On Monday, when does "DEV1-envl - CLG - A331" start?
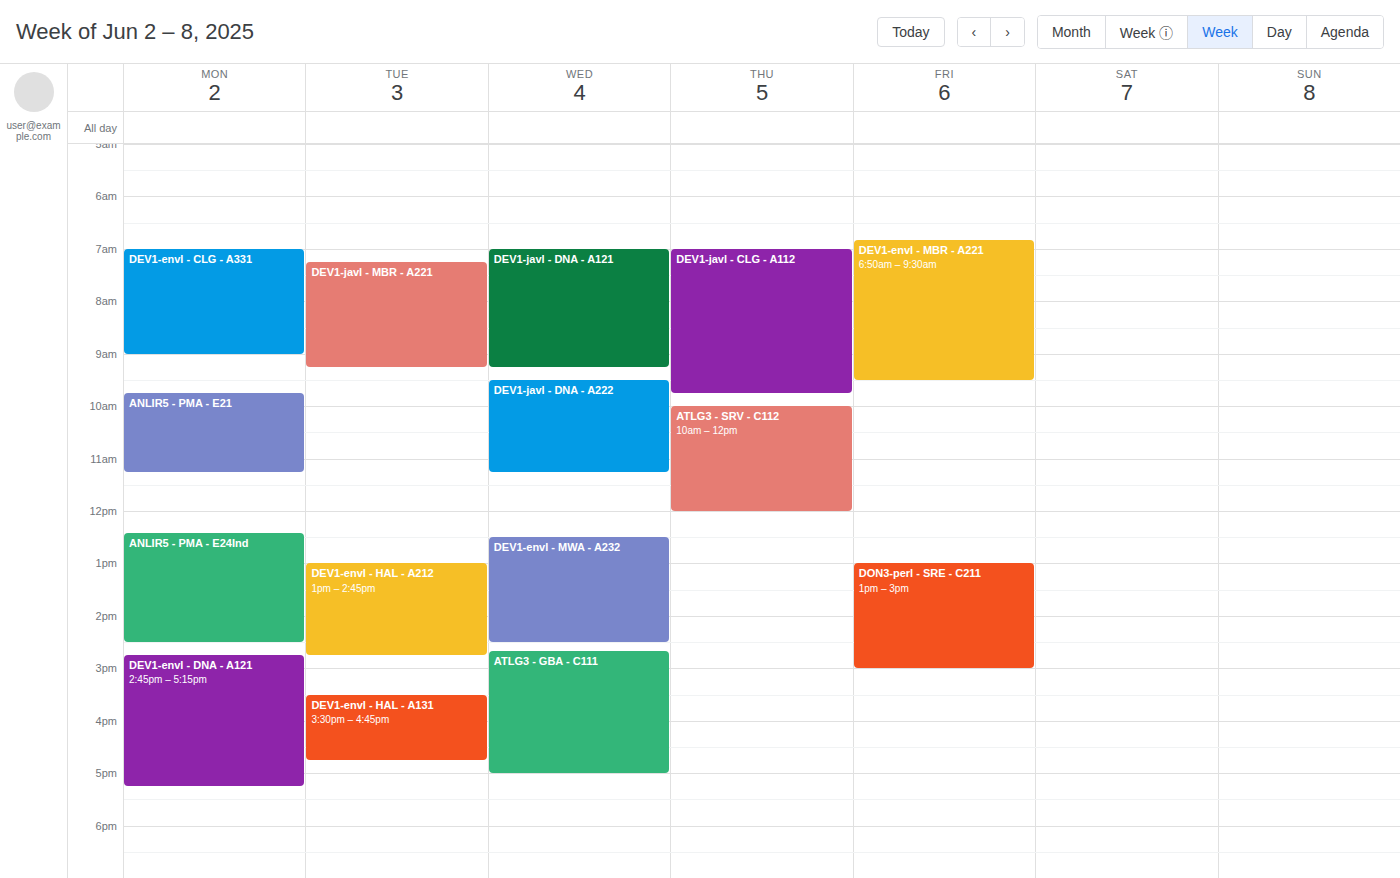
07:00